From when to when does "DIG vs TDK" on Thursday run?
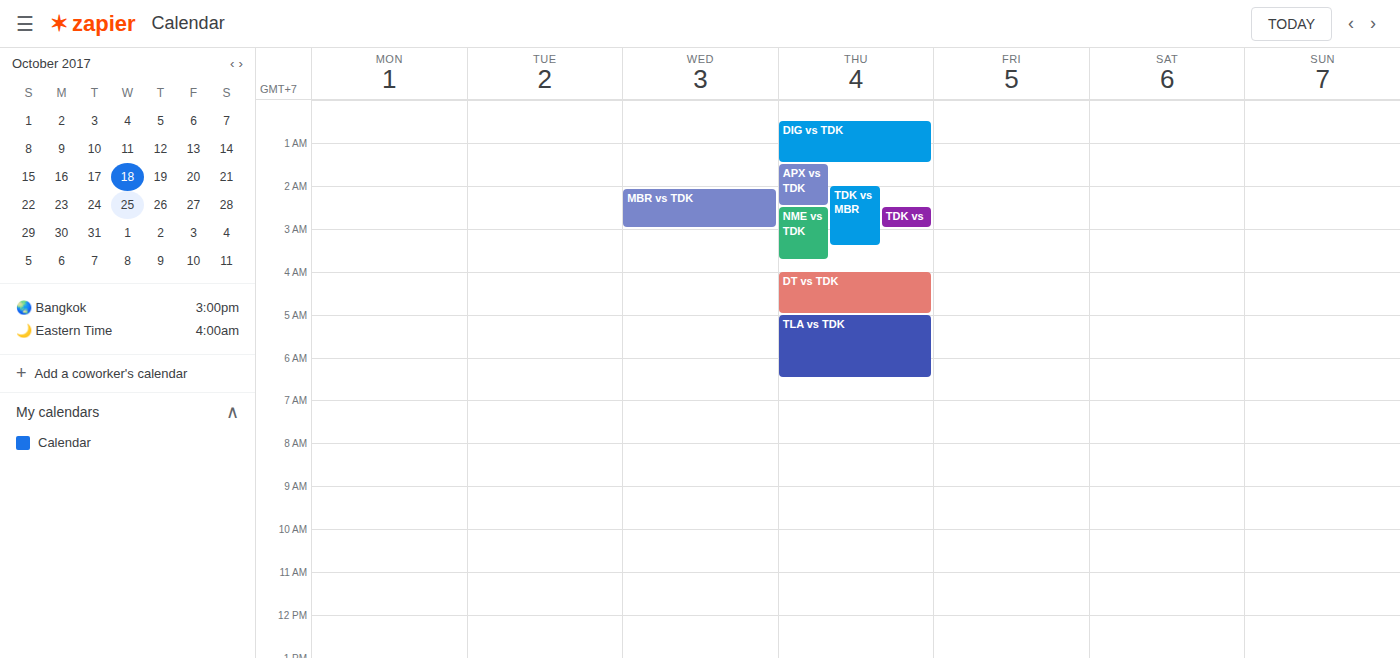
12:30 AM to 1:30 AM